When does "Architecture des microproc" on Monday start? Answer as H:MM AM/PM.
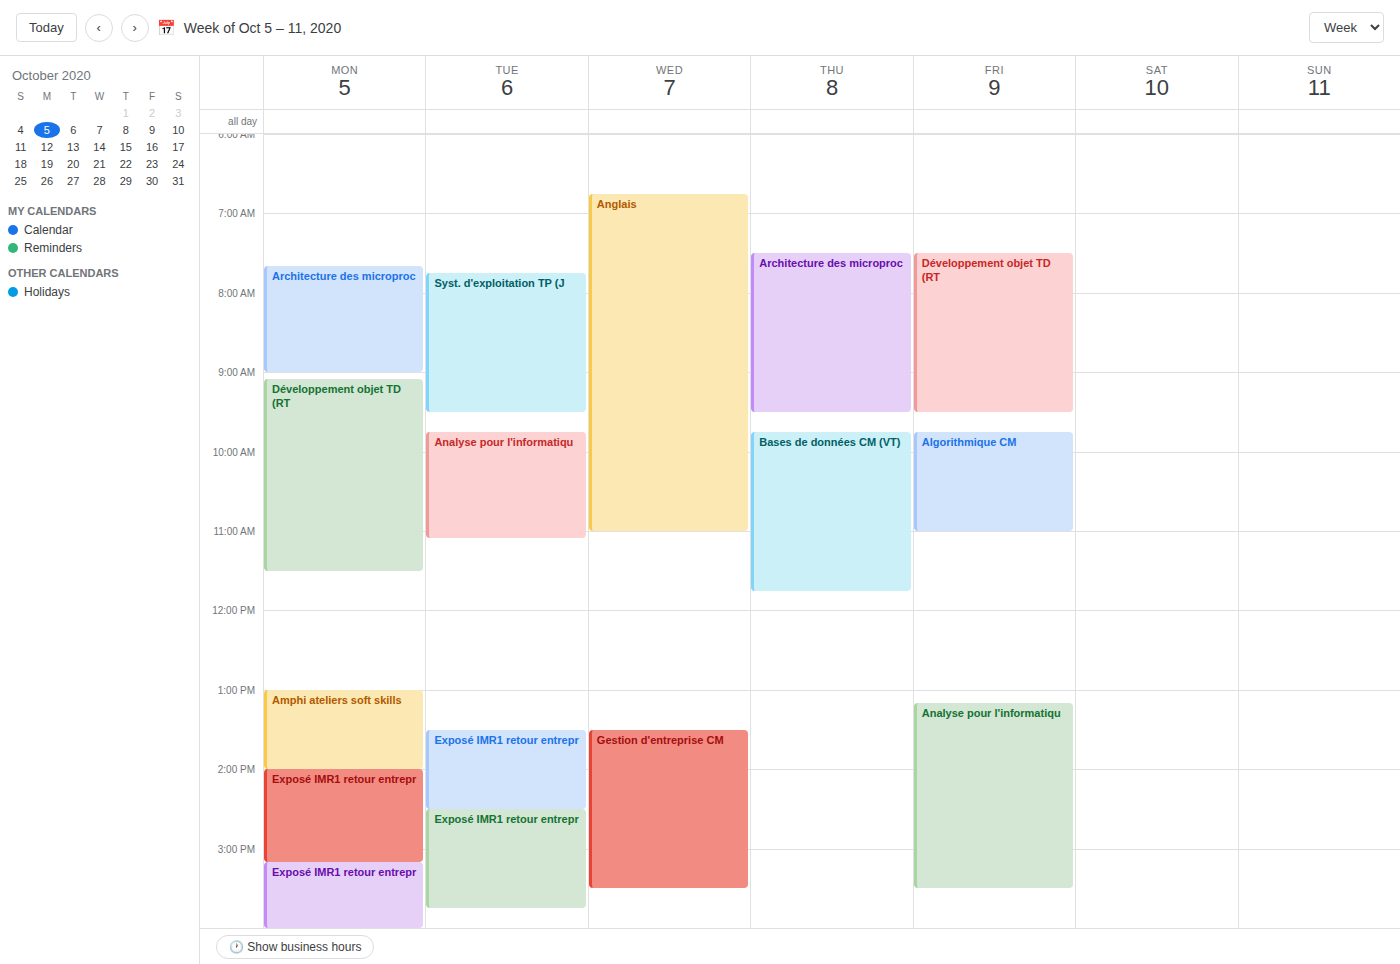
7:40 AM